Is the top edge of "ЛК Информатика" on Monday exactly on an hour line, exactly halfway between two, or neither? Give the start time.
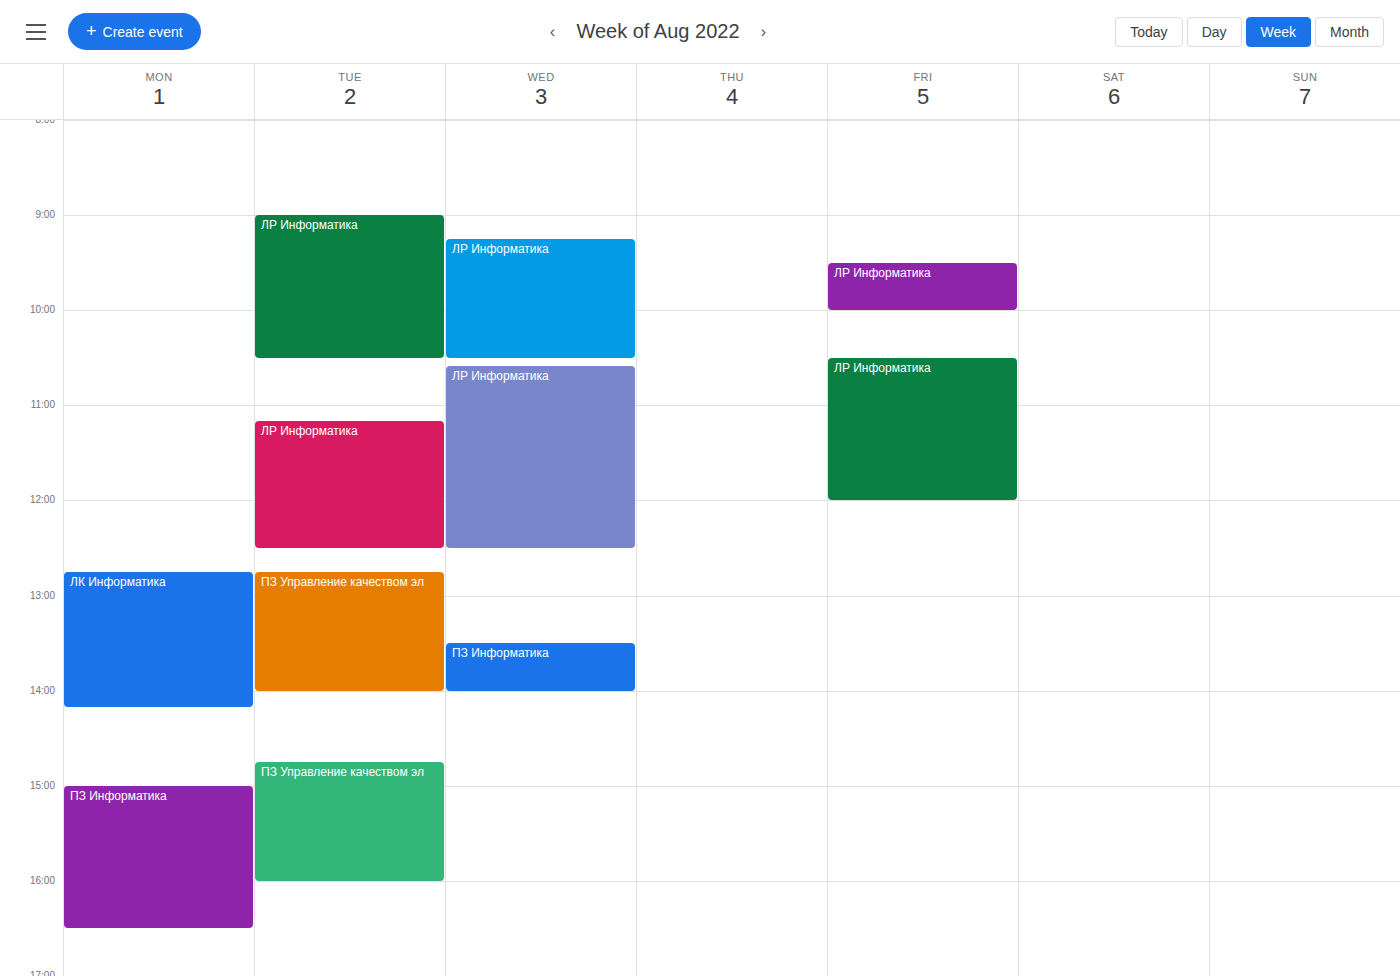
12:45 PM -- neither: three quarters of the way from the 12 PM line to the 1 PM line.